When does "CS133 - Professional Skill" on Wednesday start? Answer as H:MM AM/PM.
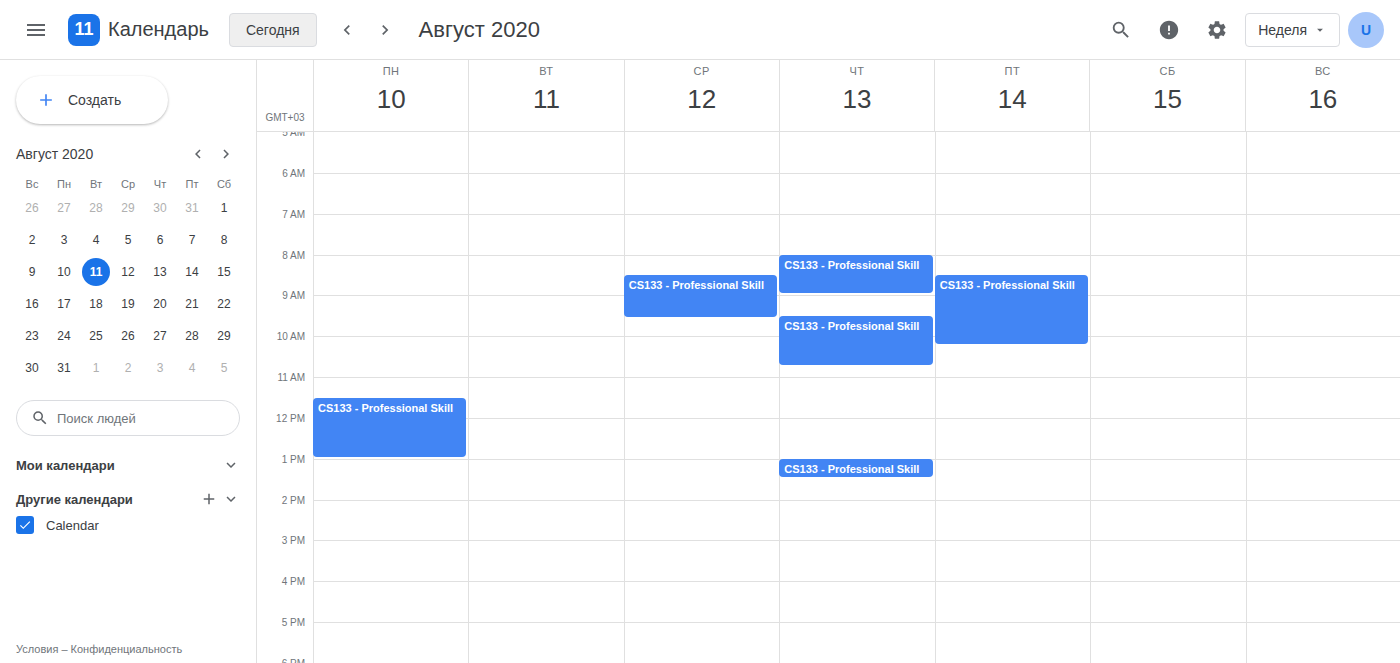
8:30 AM